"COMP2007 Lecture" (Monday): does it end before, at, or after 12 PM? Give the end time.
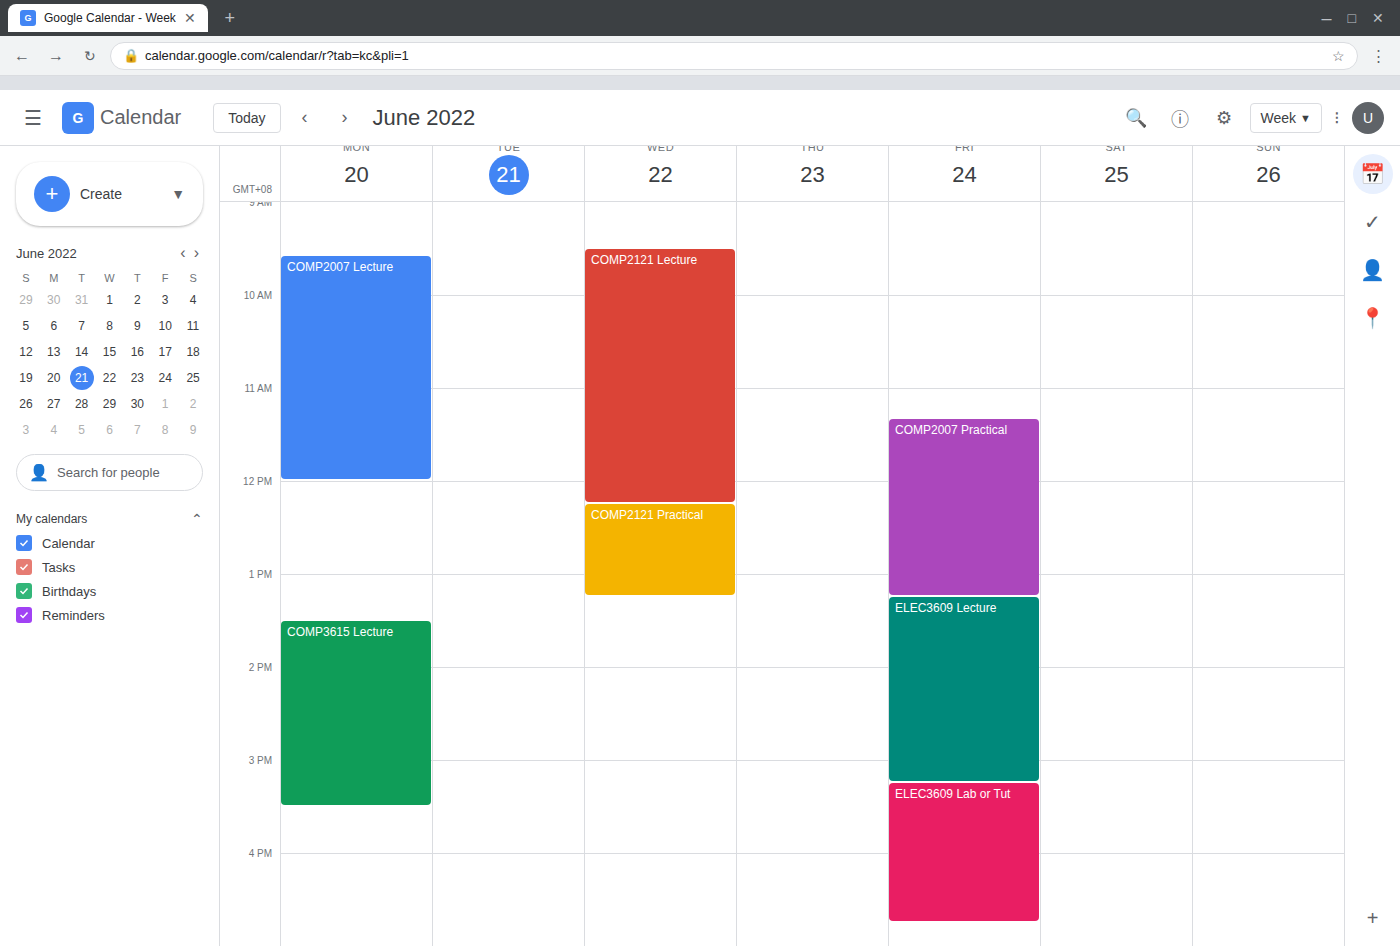
12:00 PM -- exactly at 12 PM, on the 12 PM line.